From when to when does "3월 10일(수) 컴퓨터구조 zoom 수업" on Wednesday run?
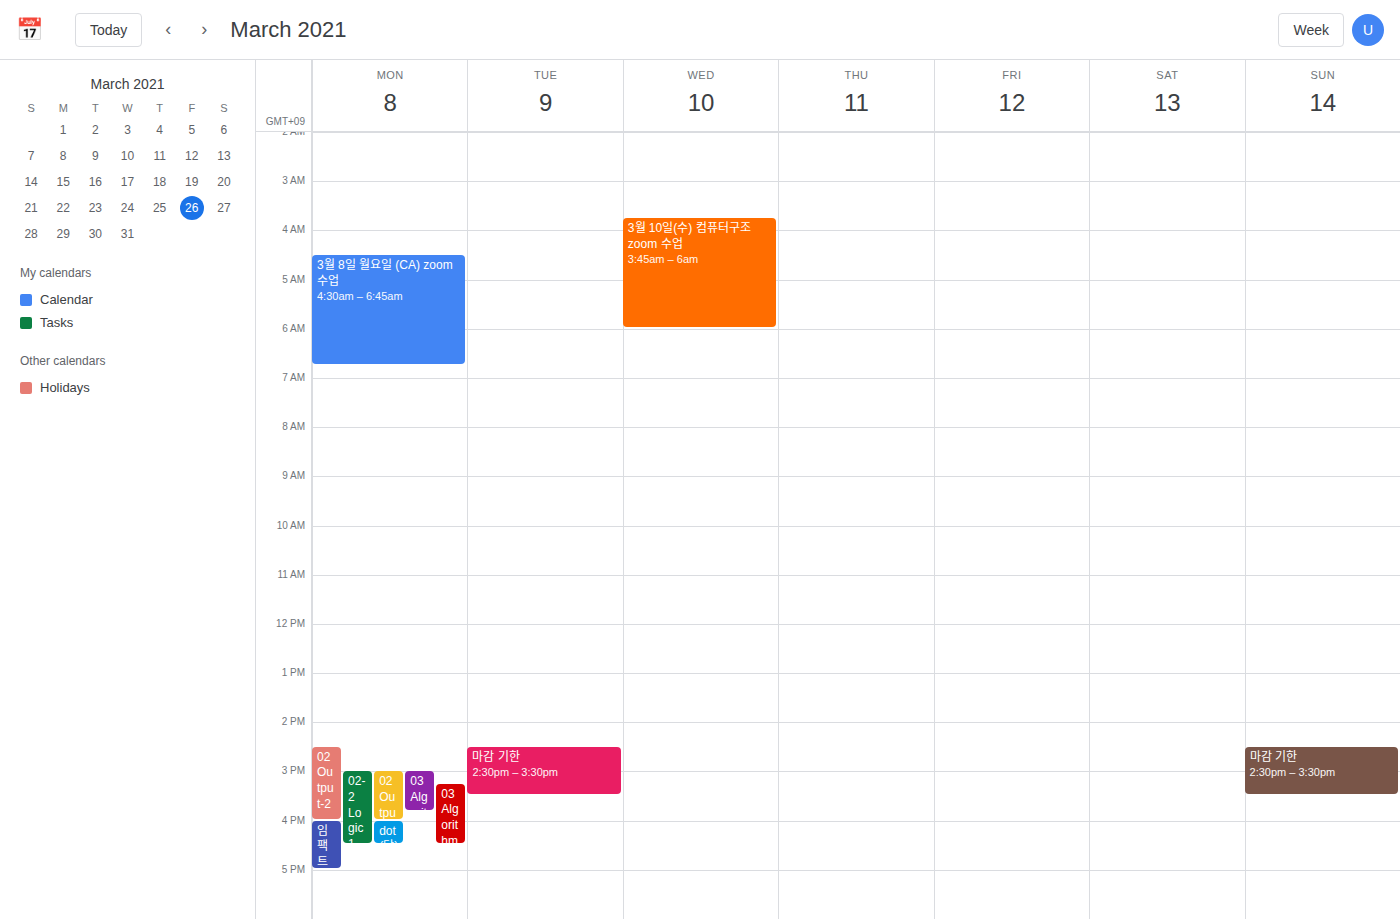
03:45 to 06:00